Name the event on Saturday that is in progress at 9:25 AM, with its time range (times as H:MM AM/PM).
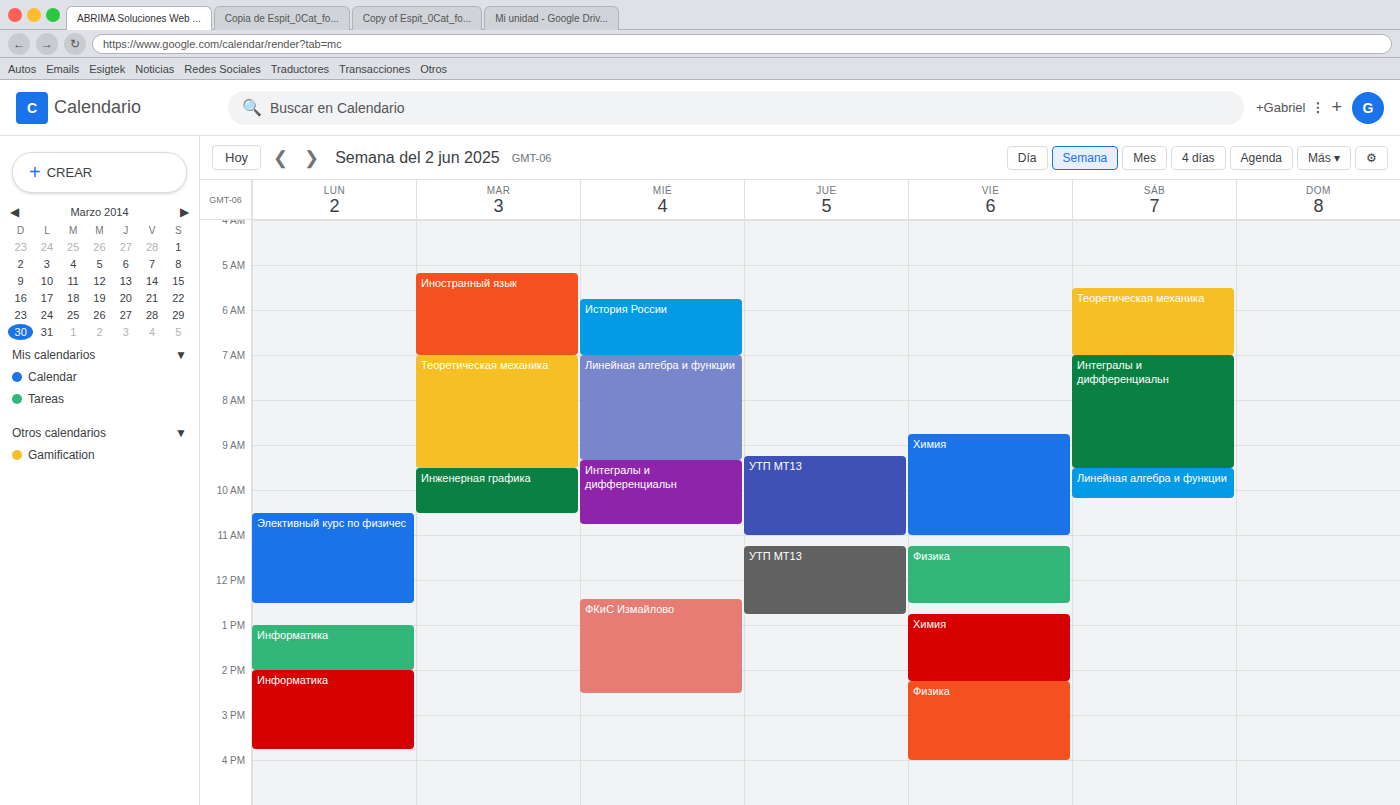
"Интегралы и дифференциальн", 7:00 AM to 9:30 AM